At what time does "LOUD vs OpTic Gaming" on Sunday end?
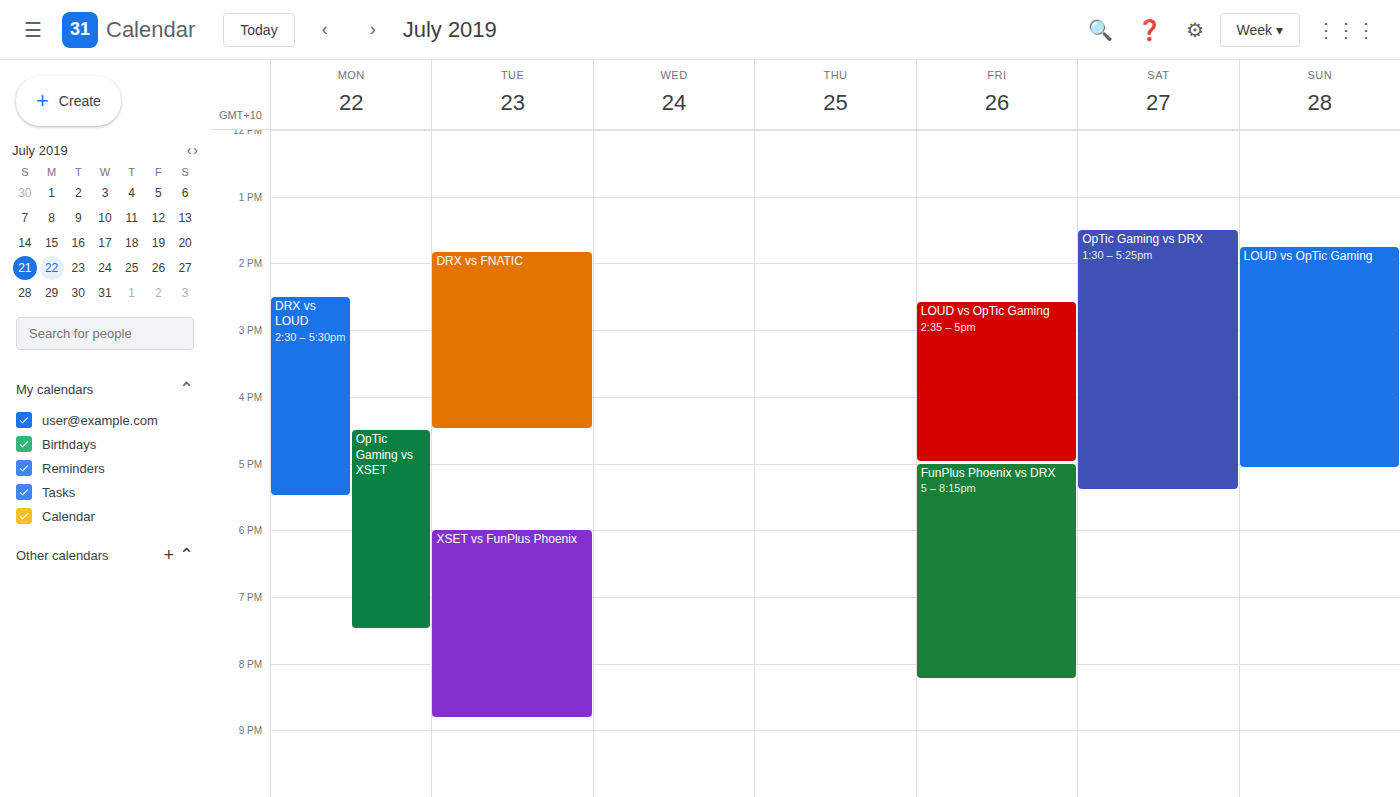
5:05 PM